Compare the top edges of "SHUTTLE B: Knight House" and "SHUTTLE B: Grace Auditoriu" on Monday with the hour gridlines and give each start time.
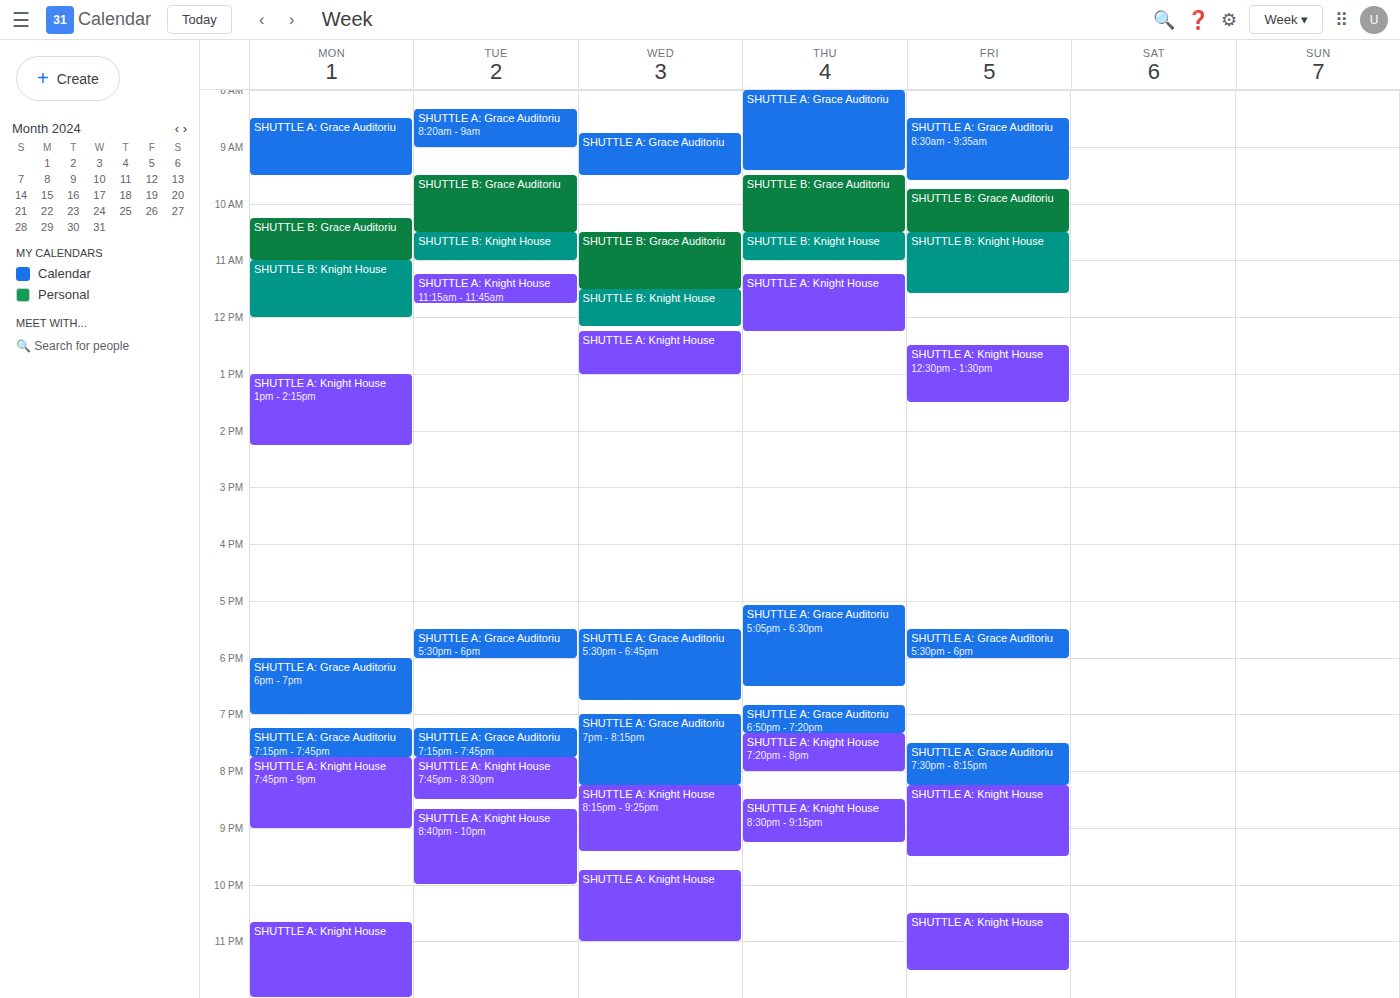
"SHUTTLE B: Knight House": 11:00 AM, exactly on the 11 AM line. "SHUTTLE B: Grace Auditoriu": 10:15 AM, neither: a quarter of the way from the 10 AM line to the 11 AM line.